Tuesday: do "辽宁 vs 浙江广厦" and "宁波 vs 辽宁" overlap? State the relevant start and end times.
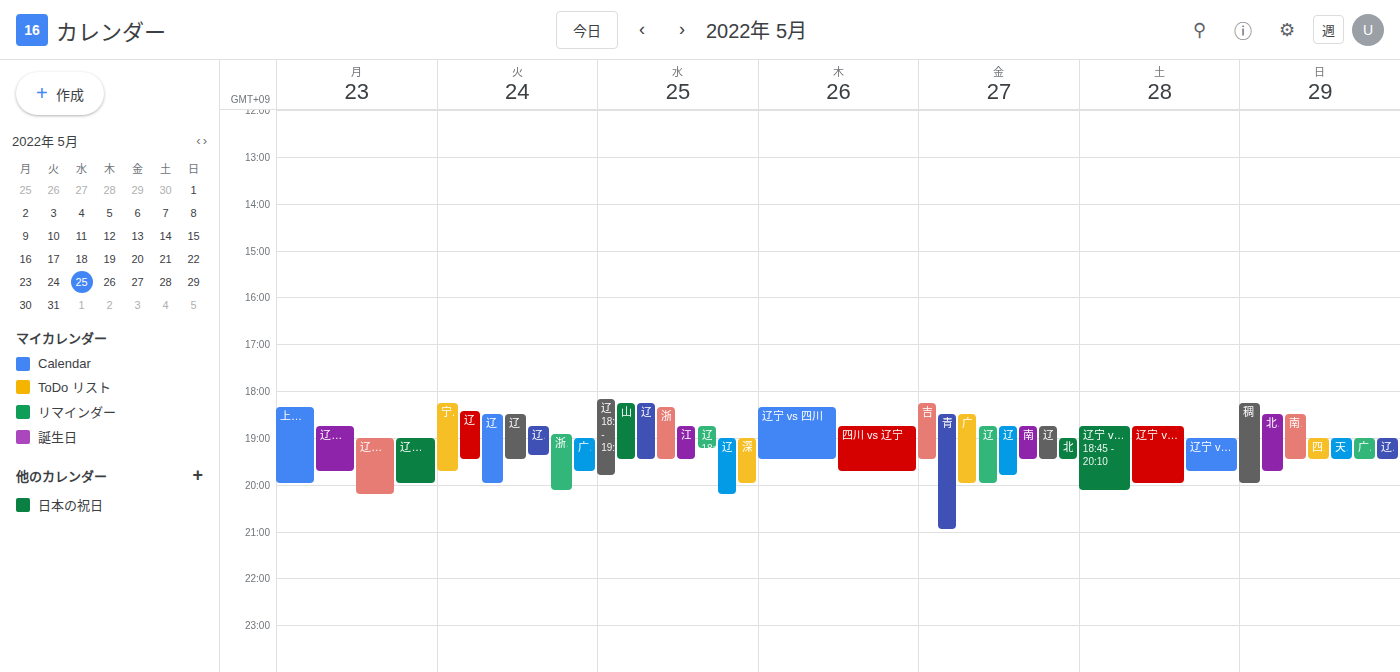
"辽宁 vs 浙江广厦" runs 18:25 to 19:30, inside "宁波 vs 辽宁" -- they overlap.